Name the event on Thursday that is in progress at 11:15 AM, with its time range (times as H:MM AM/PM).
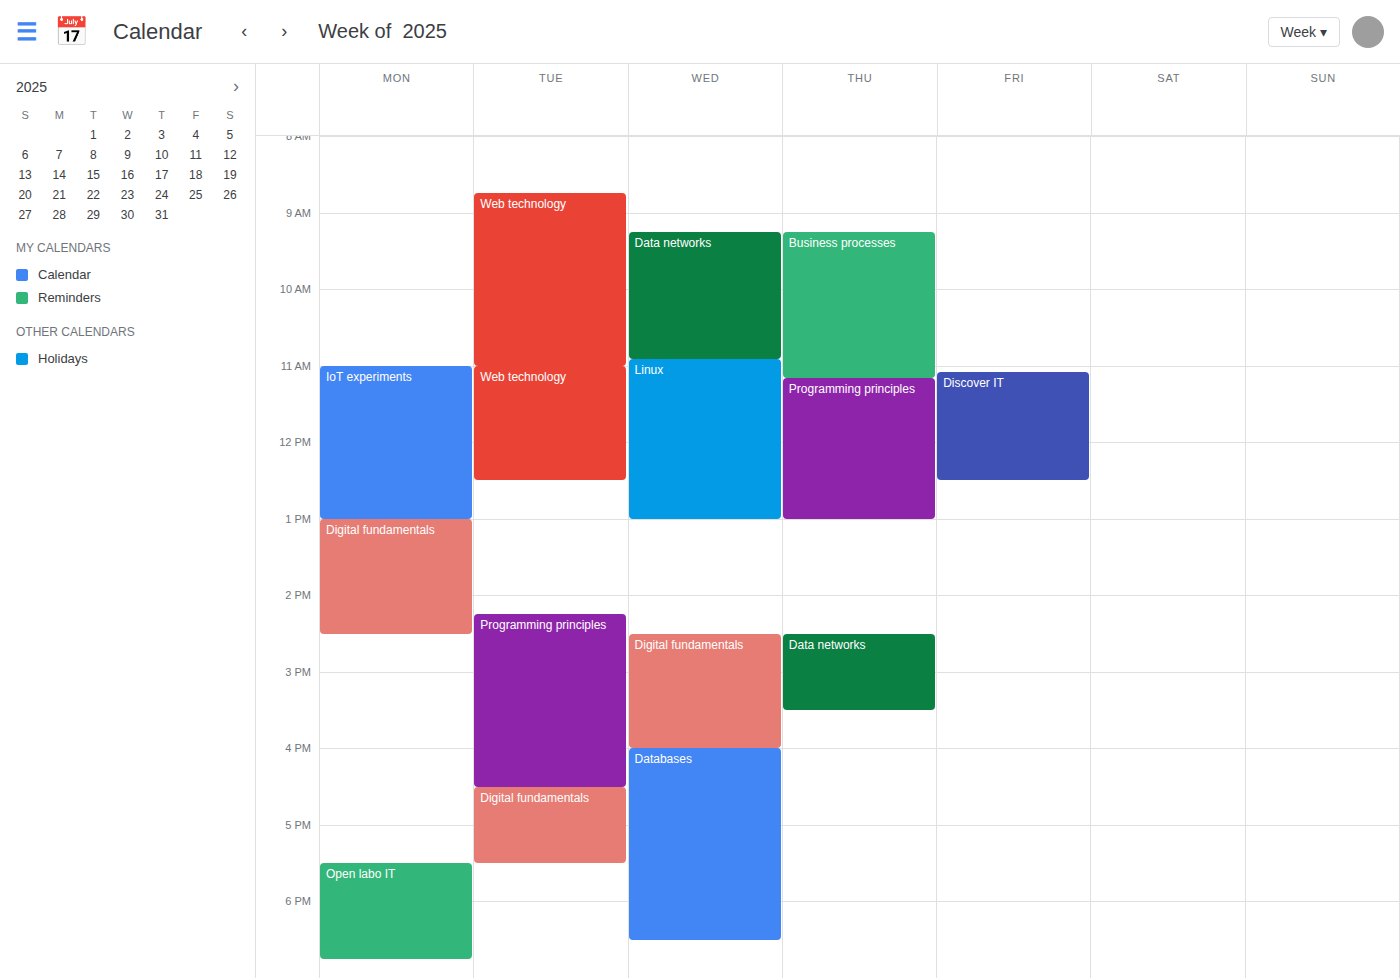
"Programming principles", 11:10 AM to 1:00 PM